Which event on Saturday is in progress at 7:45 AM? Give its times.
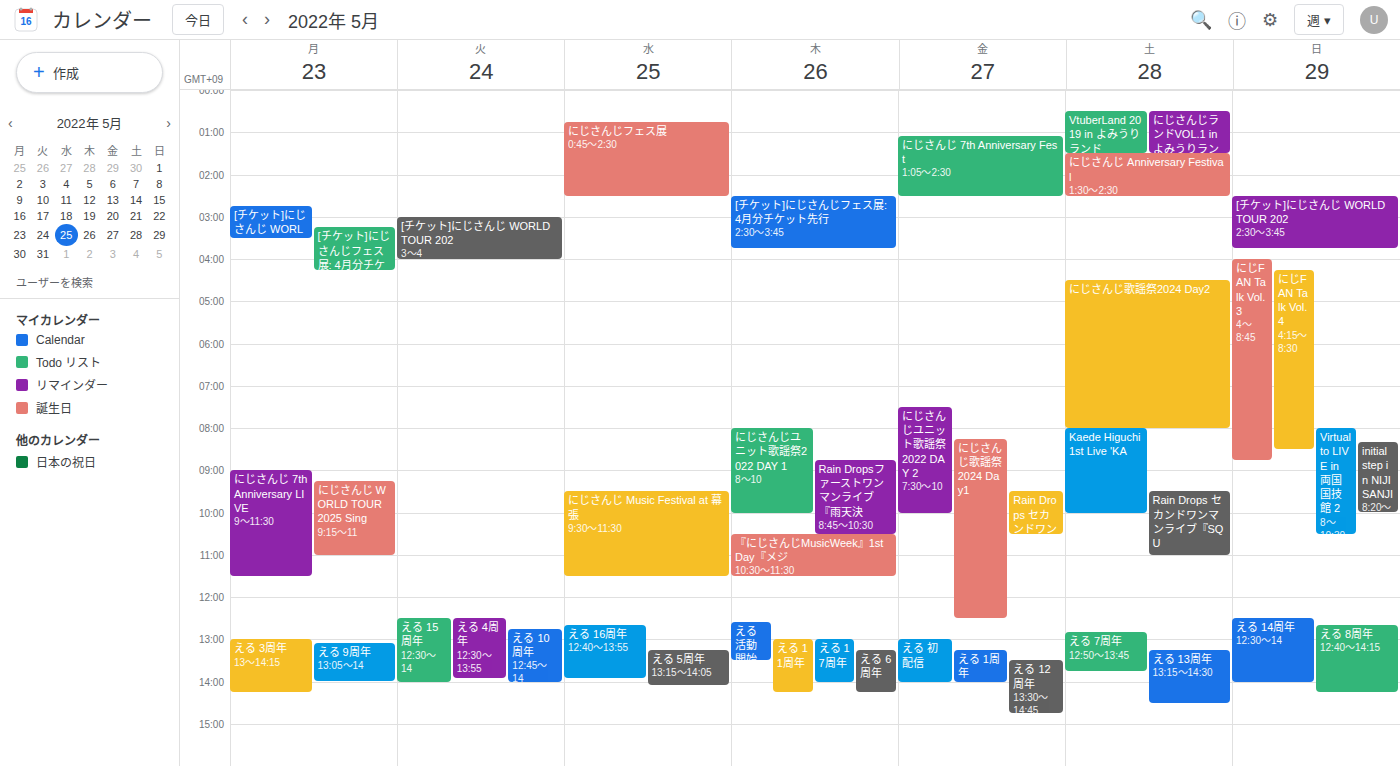
"にじさんじ歌謡祭2024 Day2", 4:30 AM to 8:00 AM